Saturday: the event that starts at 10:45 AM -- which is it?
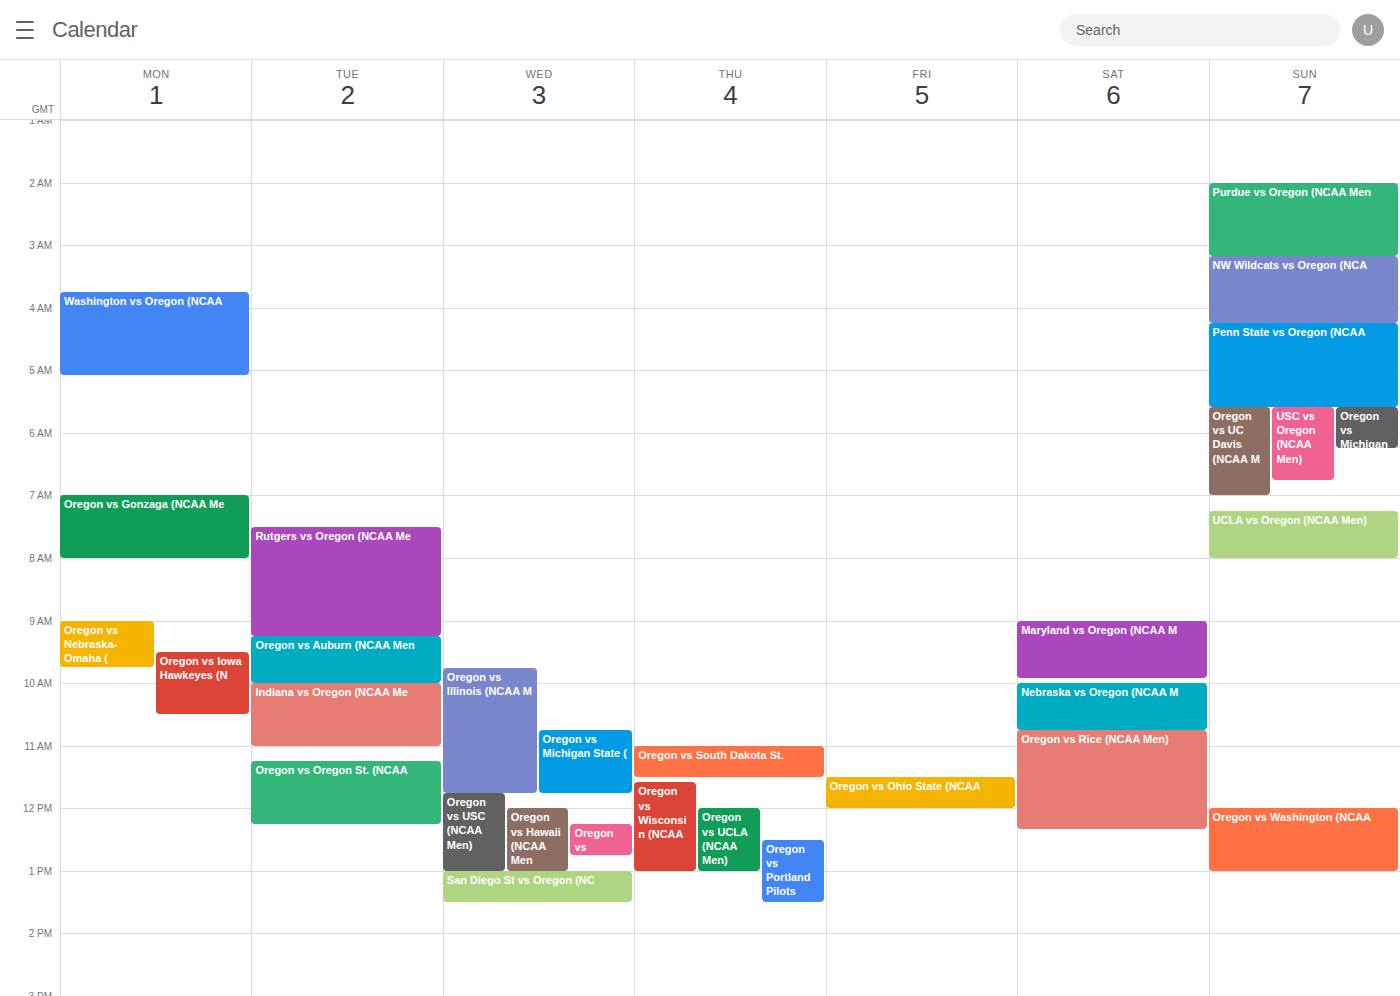
"Oregon vs Rice (NCAA Men)"